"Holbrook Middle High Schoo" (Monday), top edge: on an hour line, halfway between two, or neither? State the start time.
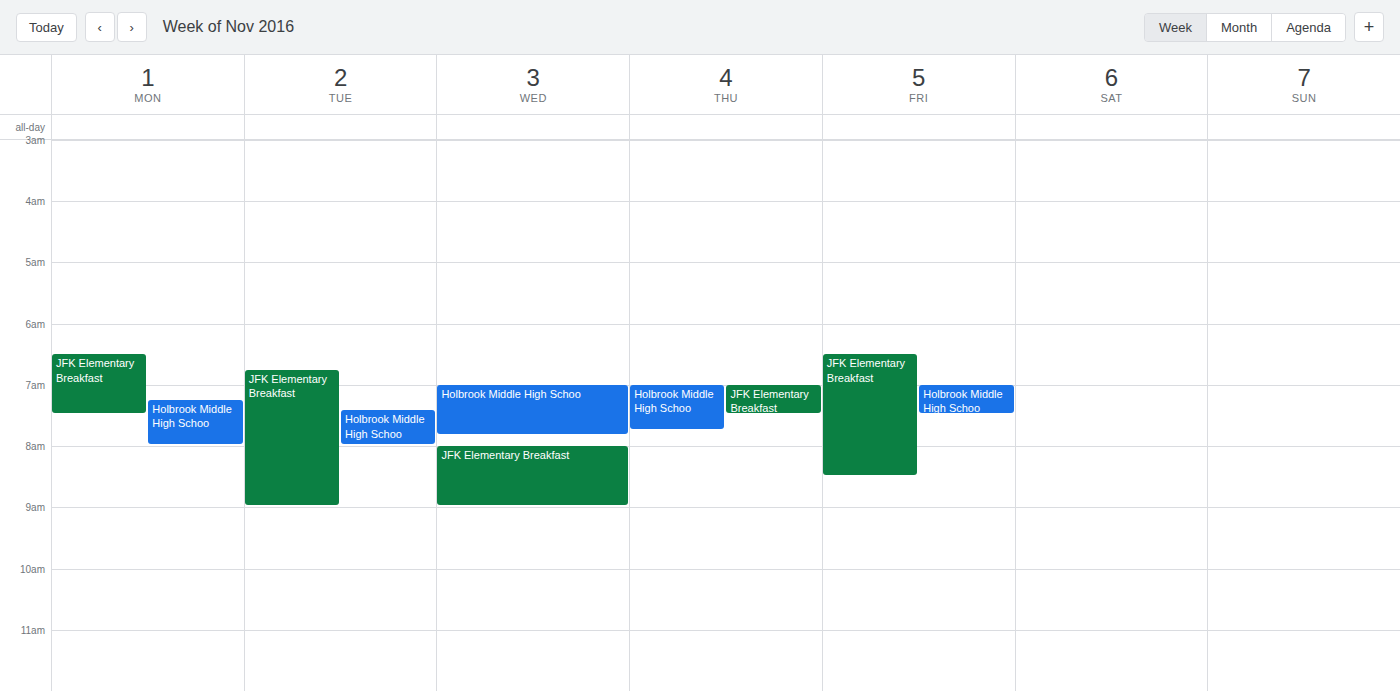
7:15 AM -- neither: a quarter of the way from the 7 AM line to the 8 AM line.